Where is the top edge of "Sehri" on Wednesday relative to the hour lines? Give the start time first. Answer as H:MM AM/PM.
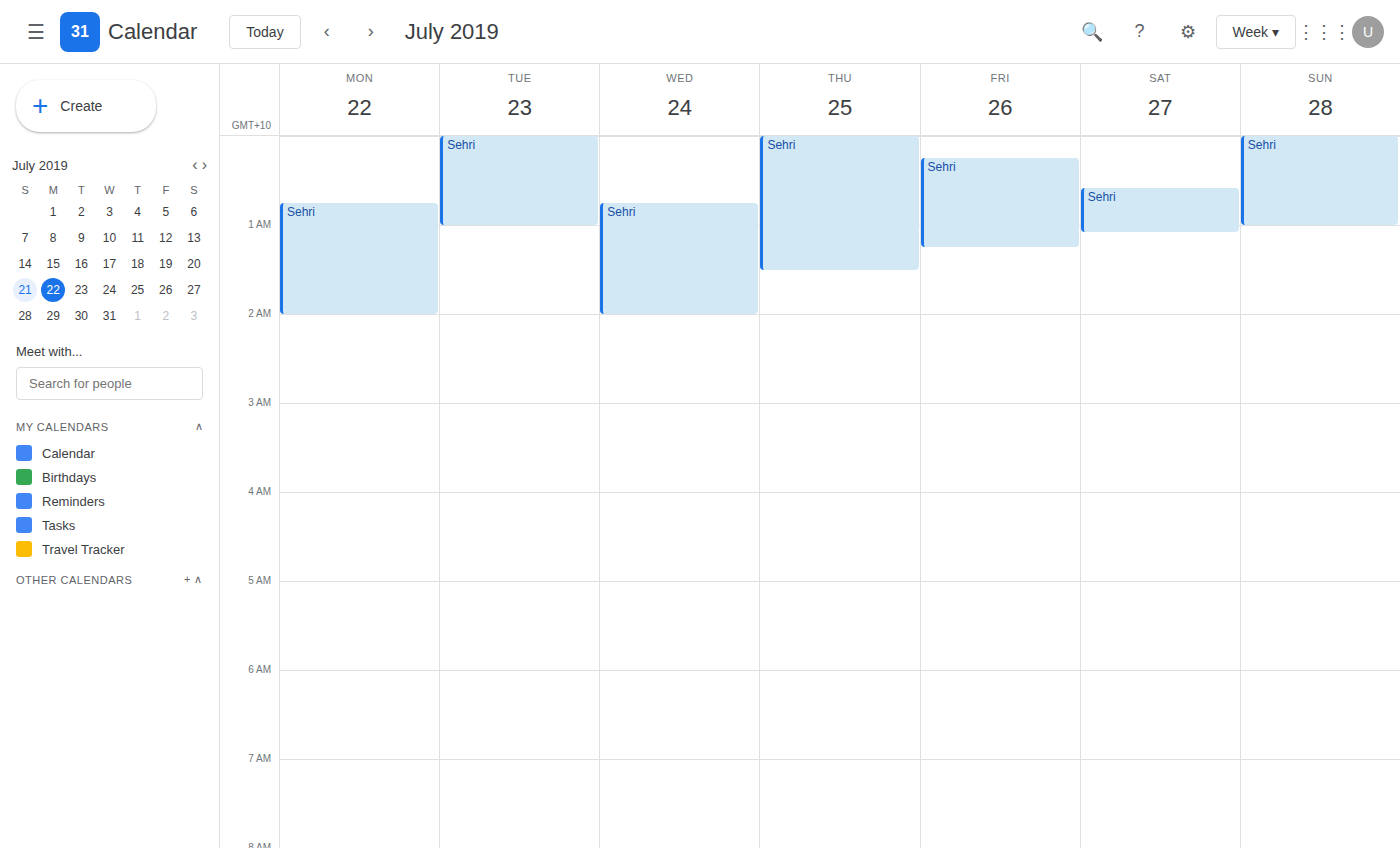
12:45 AM -- neither: three quarters of the way from the 12 AM line to the 1 AM line.